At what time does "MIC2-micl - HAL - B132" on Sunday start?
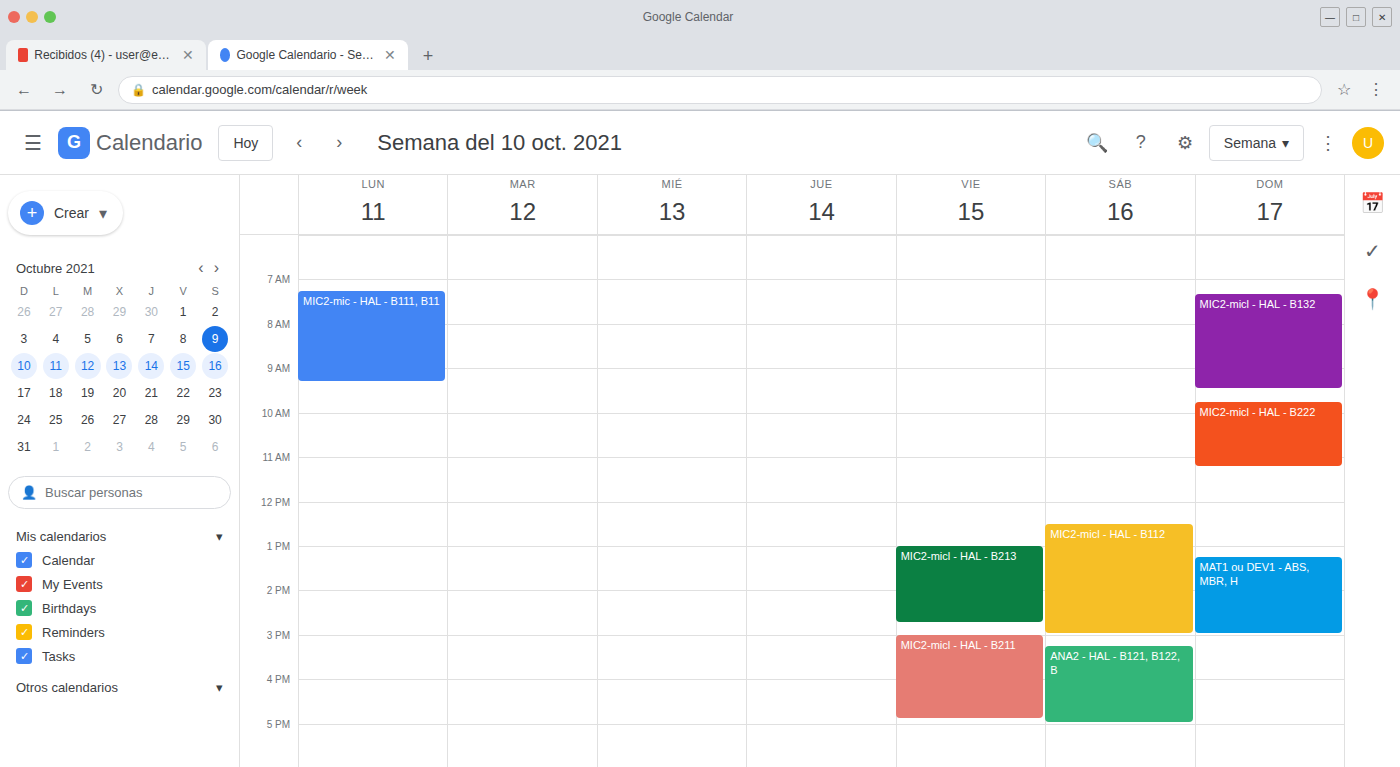
7:20 AM